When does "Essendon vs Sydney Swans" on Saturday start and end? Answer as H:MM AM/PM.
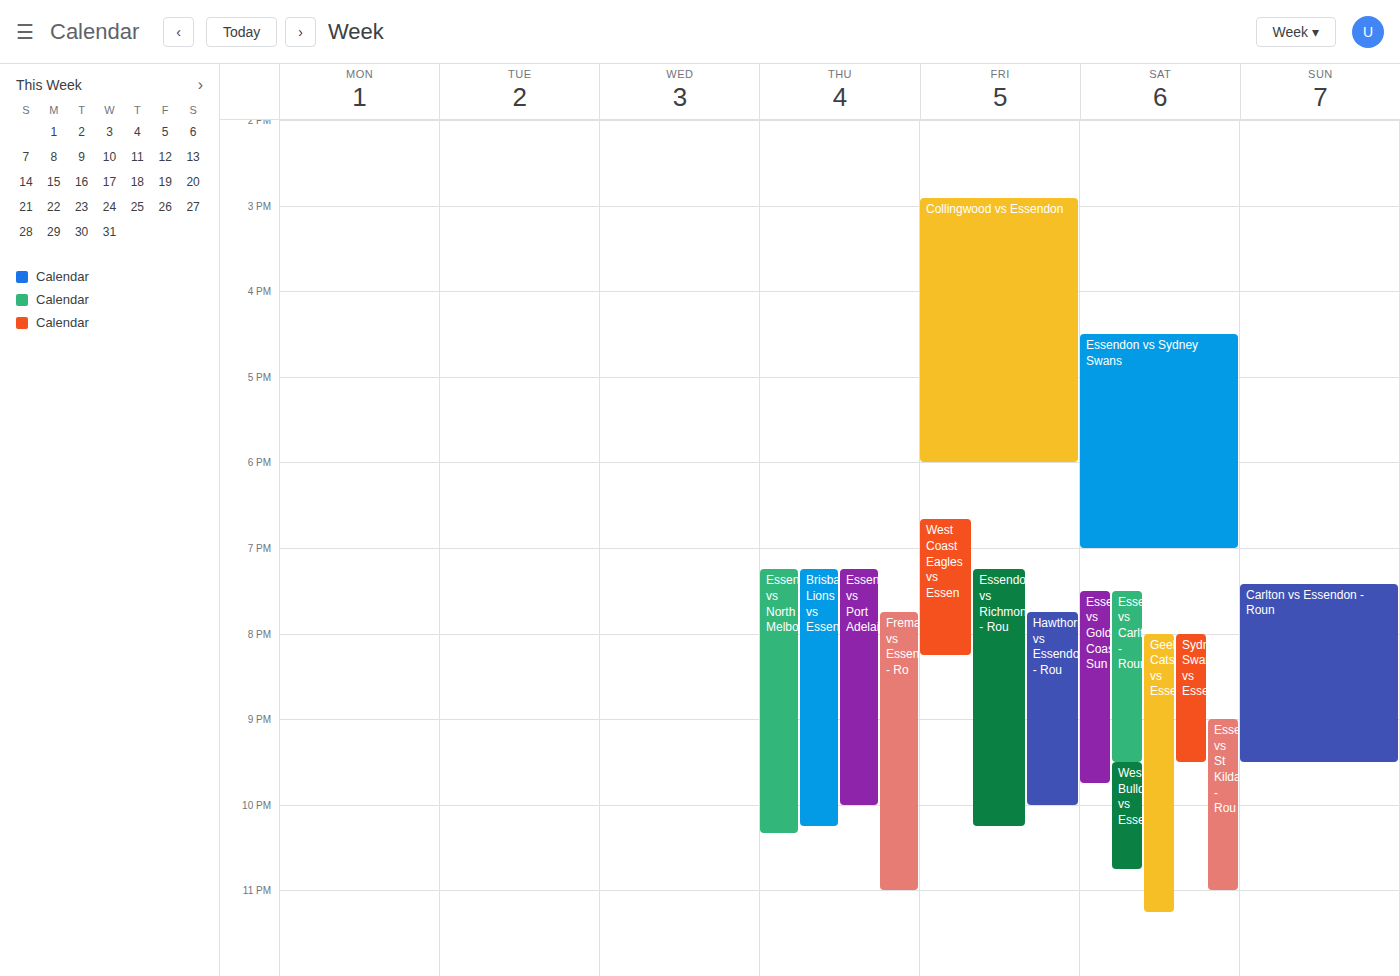
4:30 PM to 7:00 PM